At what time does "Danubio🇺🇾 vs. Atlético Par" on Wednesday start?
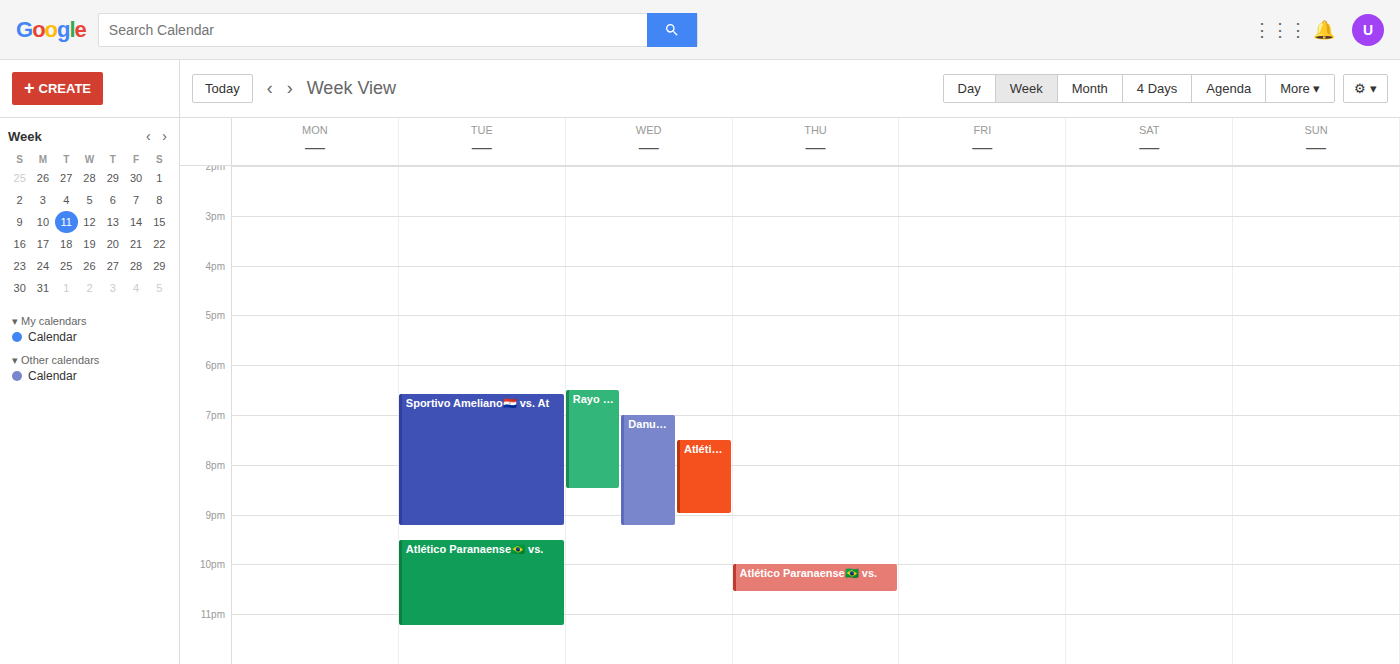
7:00 PM